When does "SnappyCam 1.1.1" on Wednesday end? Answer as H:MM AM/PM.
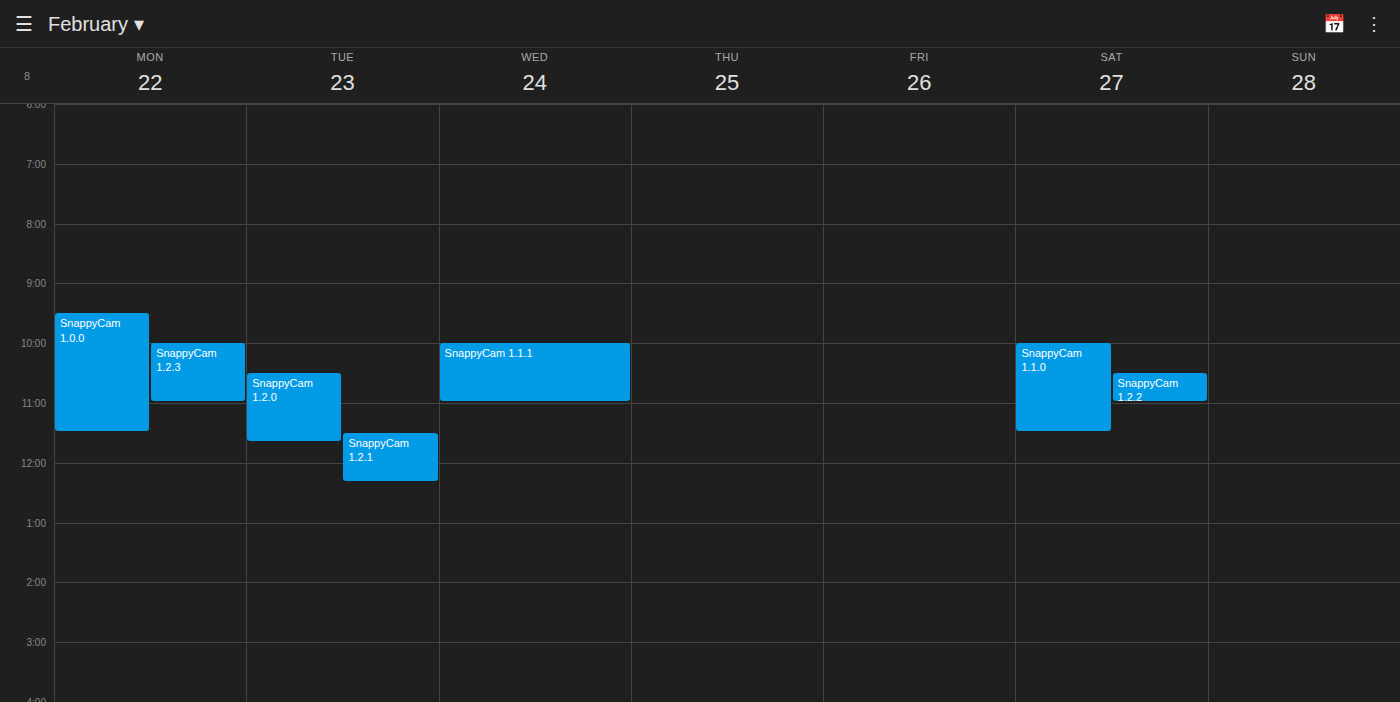
11:00 AM